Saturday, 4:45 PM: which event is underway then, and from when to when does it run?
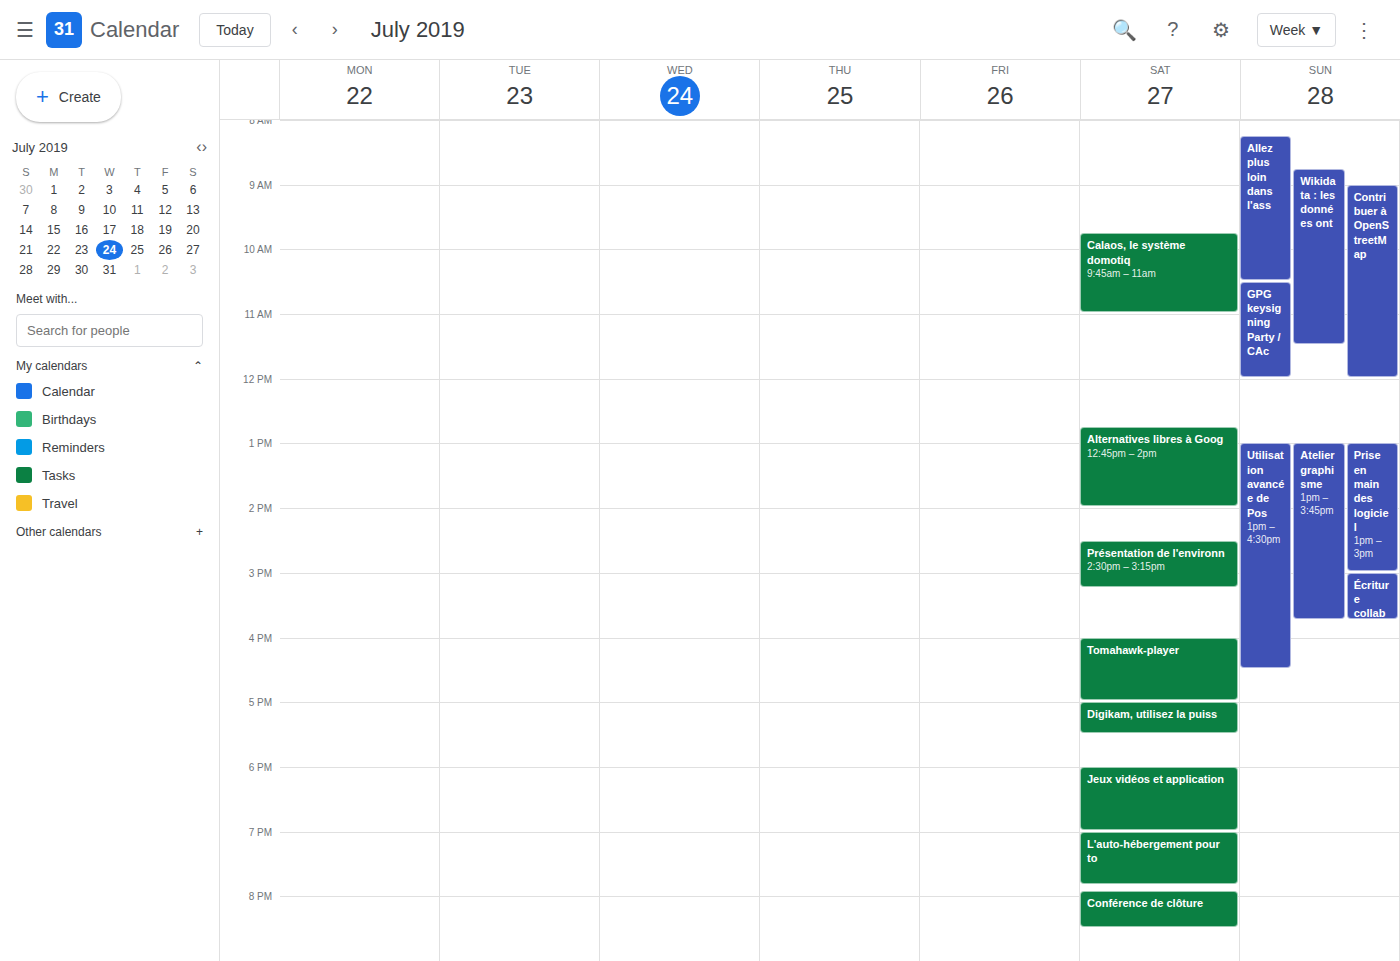
"Tomahawk-player", 4:00 PM to 5:00 PM